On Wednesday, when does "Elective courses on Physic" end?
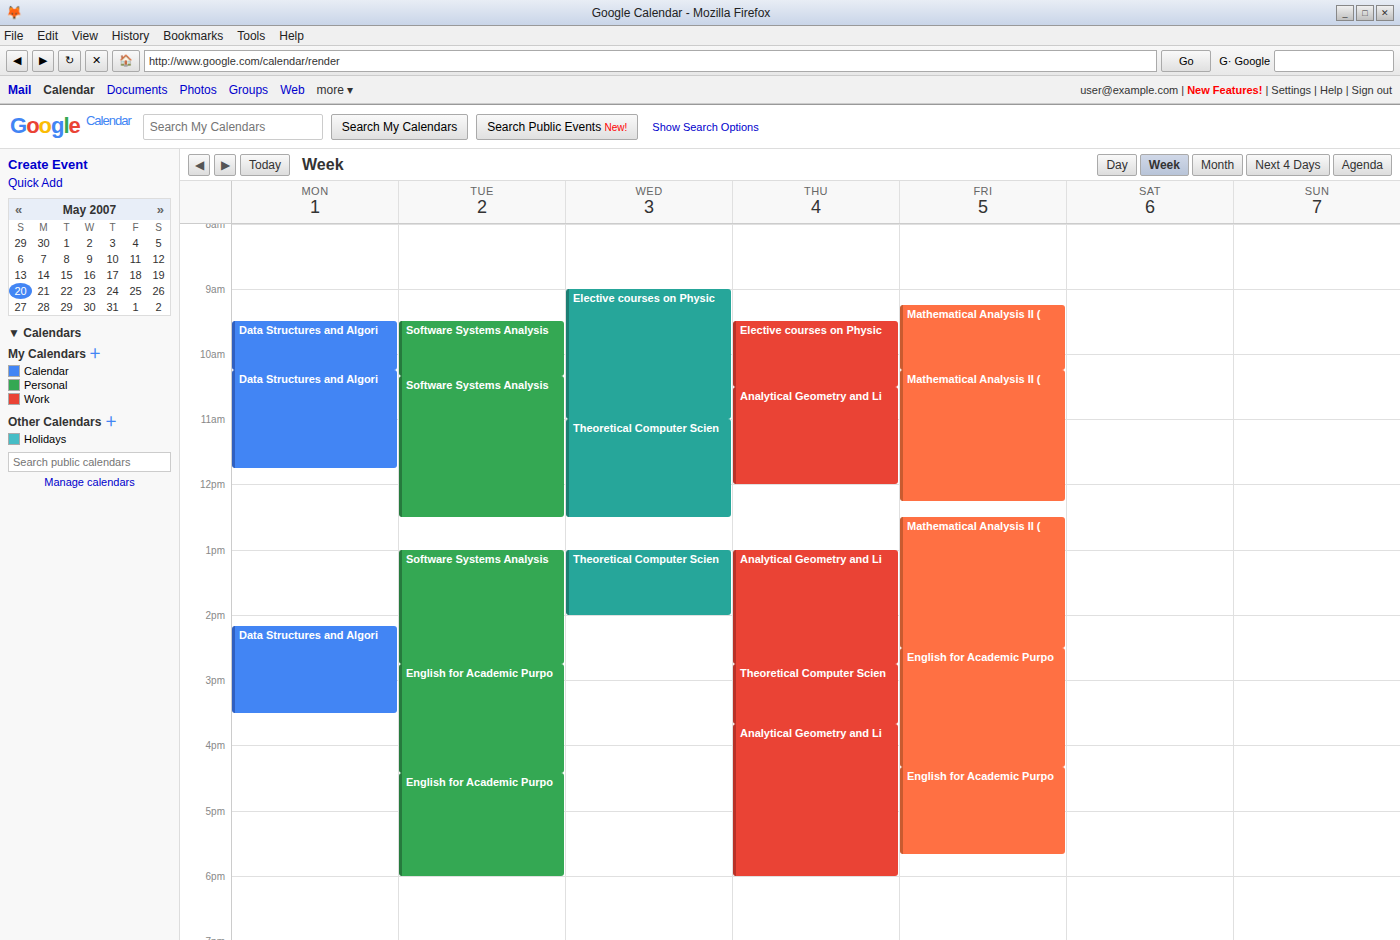
11:00 AM